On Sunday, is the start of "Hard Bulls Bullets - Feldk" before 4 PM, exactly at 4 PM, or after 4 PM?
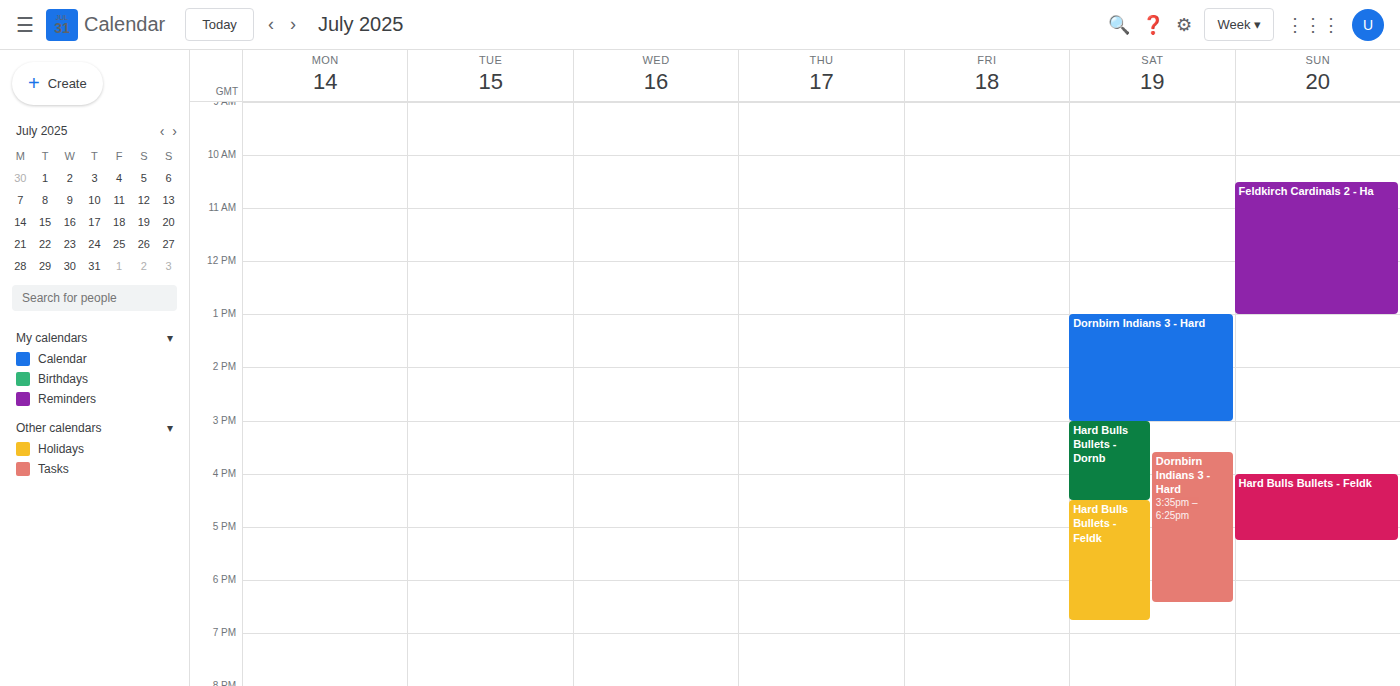
4:00 PM -- exactly at 4 PM, on the 4 PM line.